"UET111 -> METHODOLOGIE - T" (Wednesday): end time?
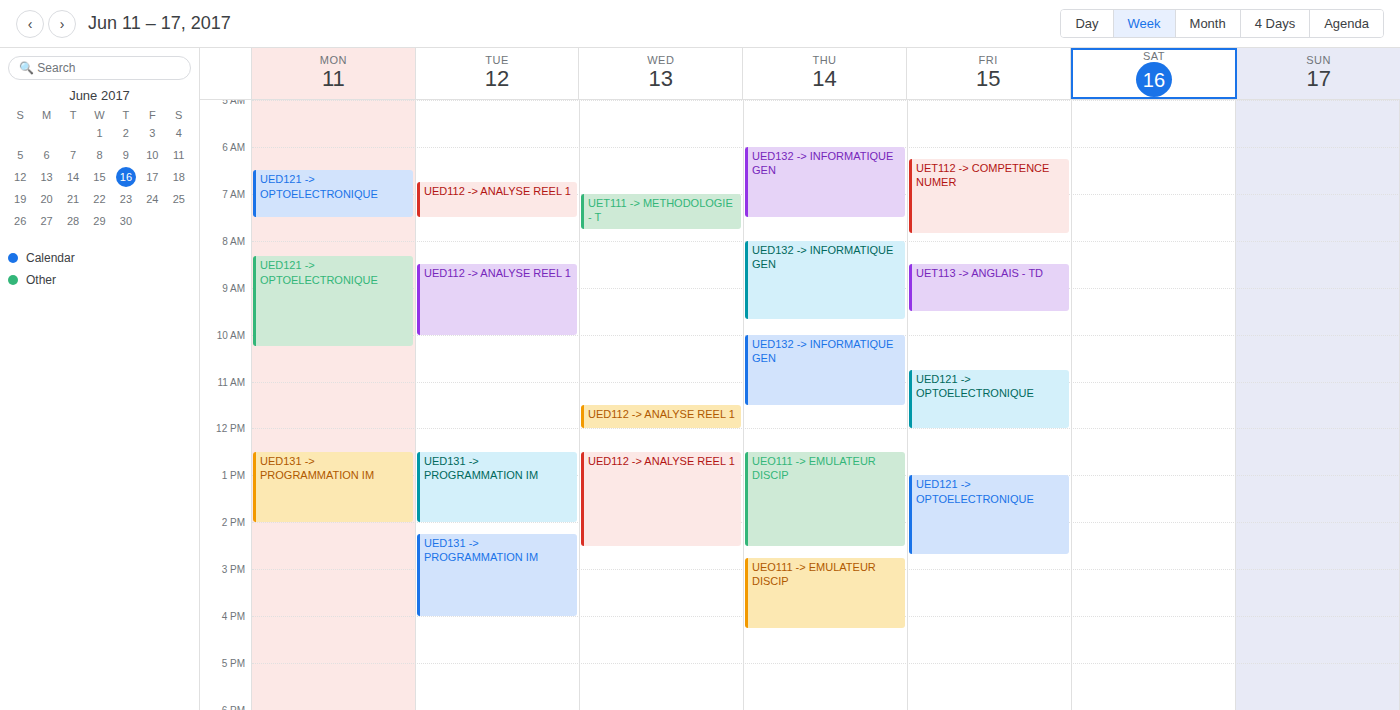
7:45 AM